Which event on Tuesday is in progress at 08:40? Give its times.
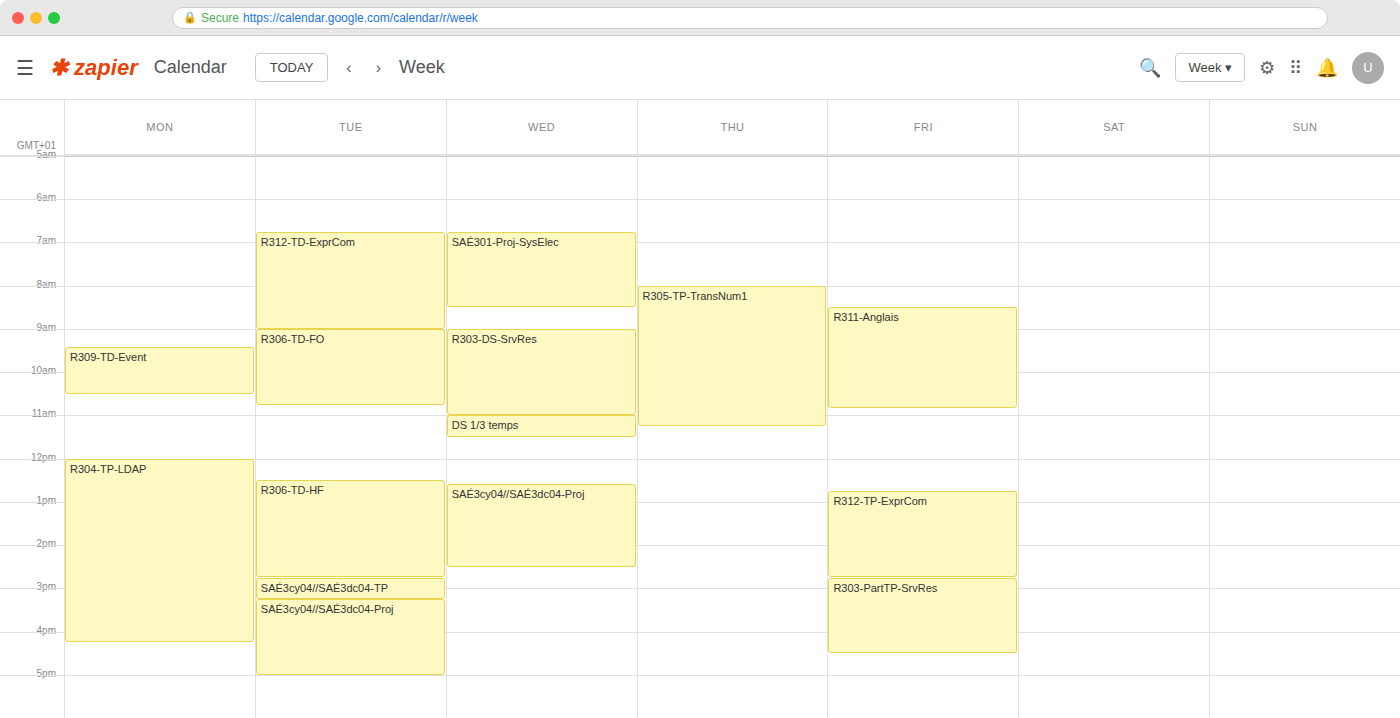
"R312-TD-ExprCom", 06:45 to 09:00